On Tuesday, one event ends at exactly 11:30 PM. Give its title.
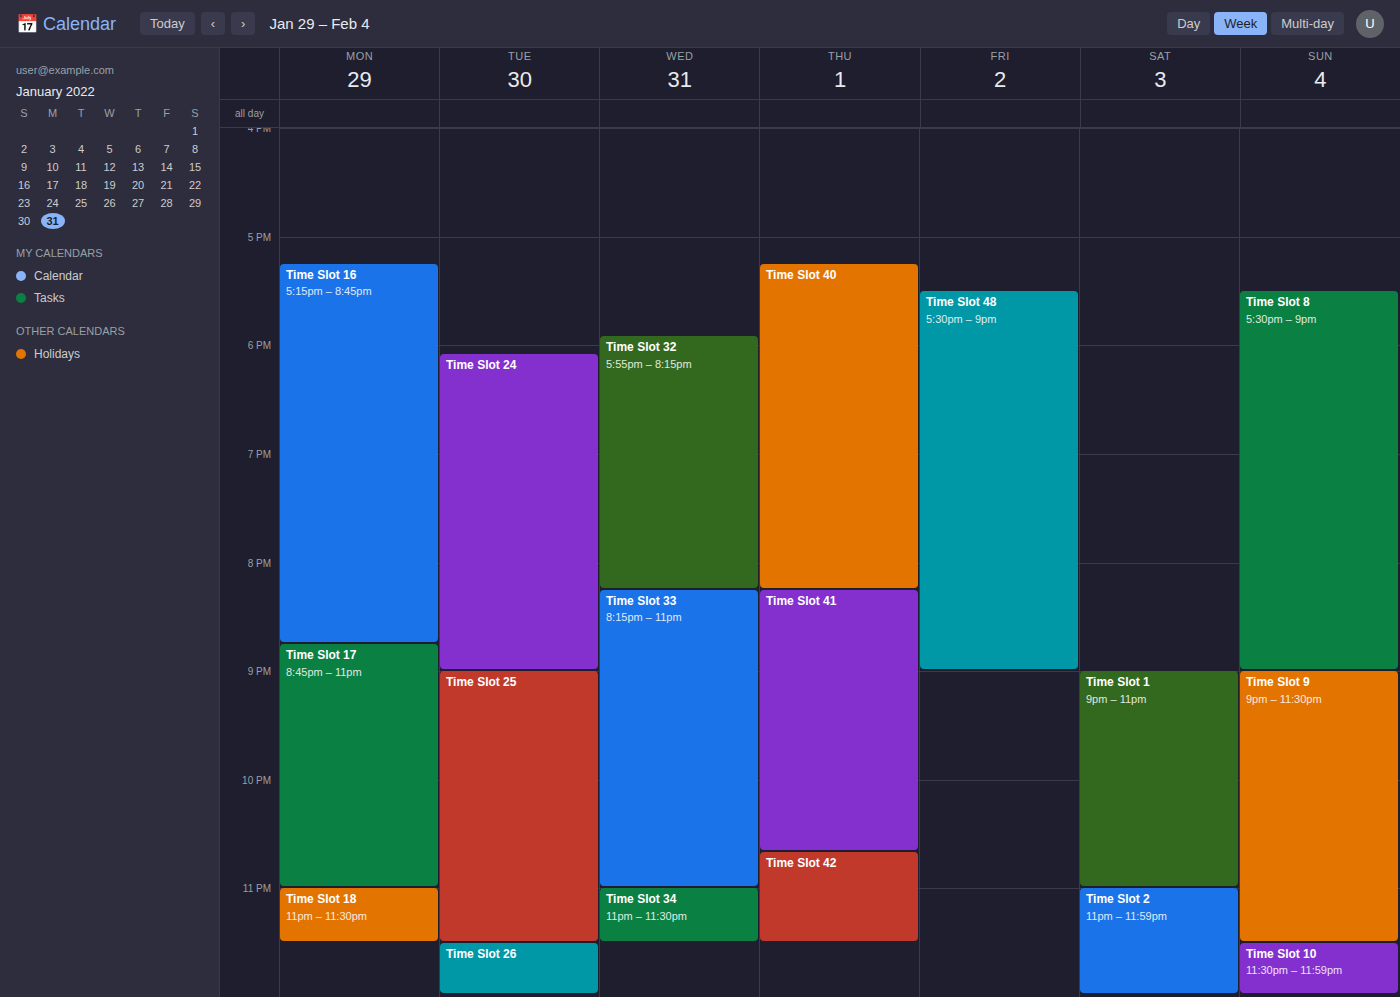
"Time Slot 25"